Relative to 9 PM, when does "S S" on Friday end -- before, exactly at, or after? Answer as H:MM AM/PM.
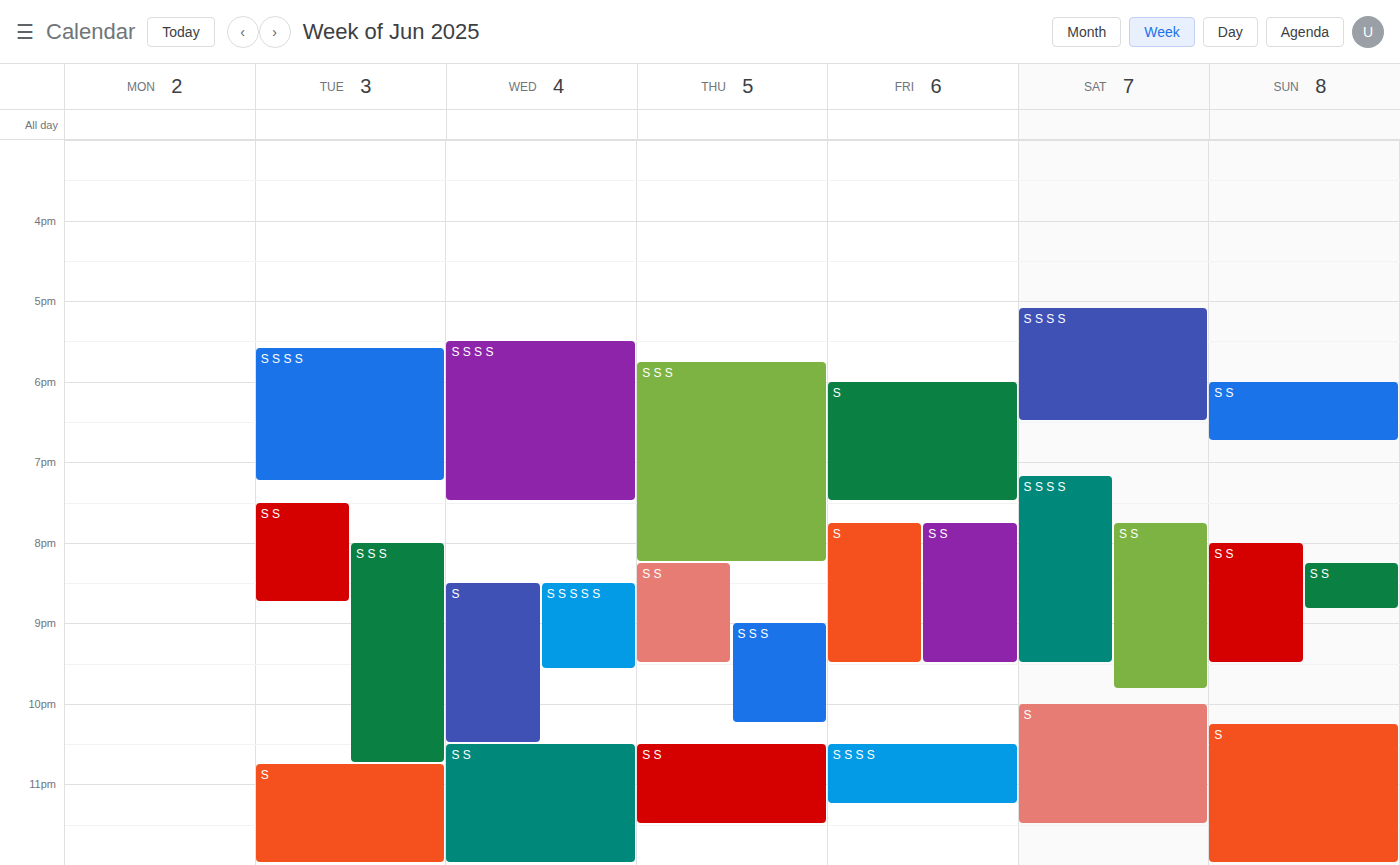
9:30 PM -- after 9 PM, 30 minutes below the 9 PM line.